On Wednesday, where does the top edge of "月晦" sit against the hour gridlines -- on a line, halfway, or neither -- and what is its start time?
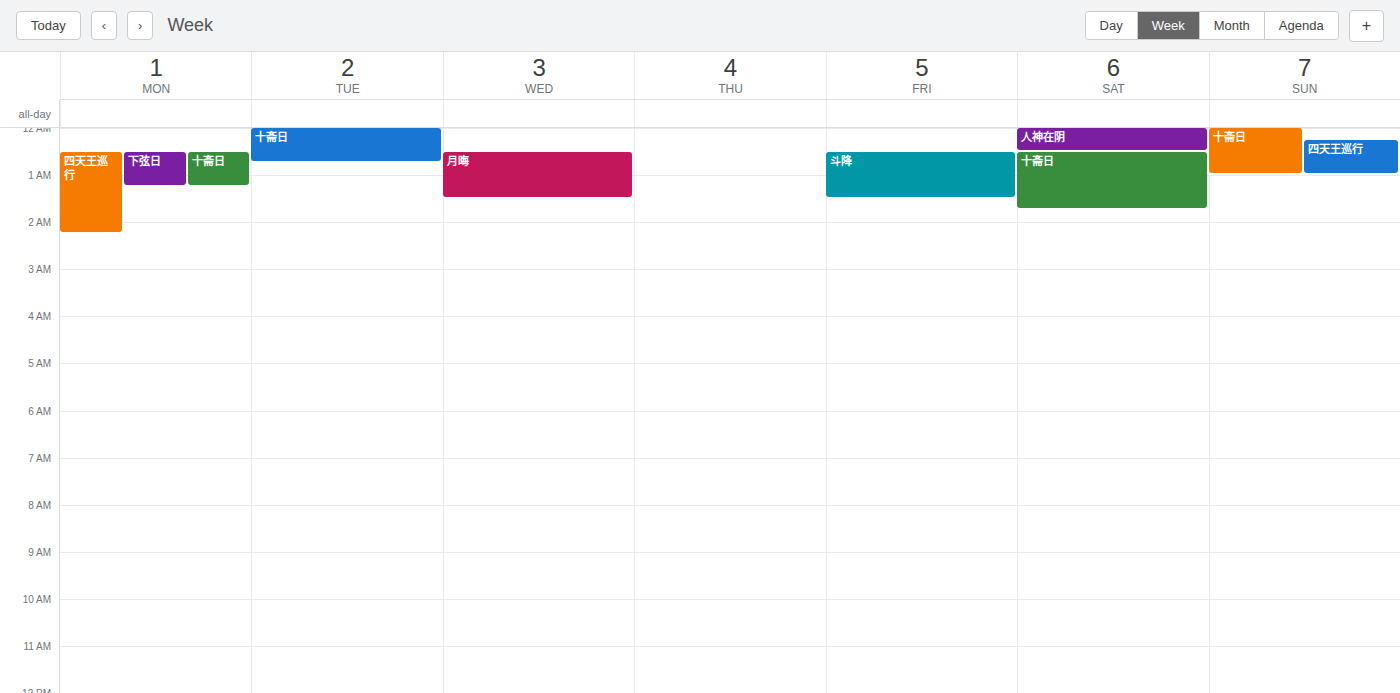
12:30 AM -- halfway between the 12 AM and 1 AM lines.